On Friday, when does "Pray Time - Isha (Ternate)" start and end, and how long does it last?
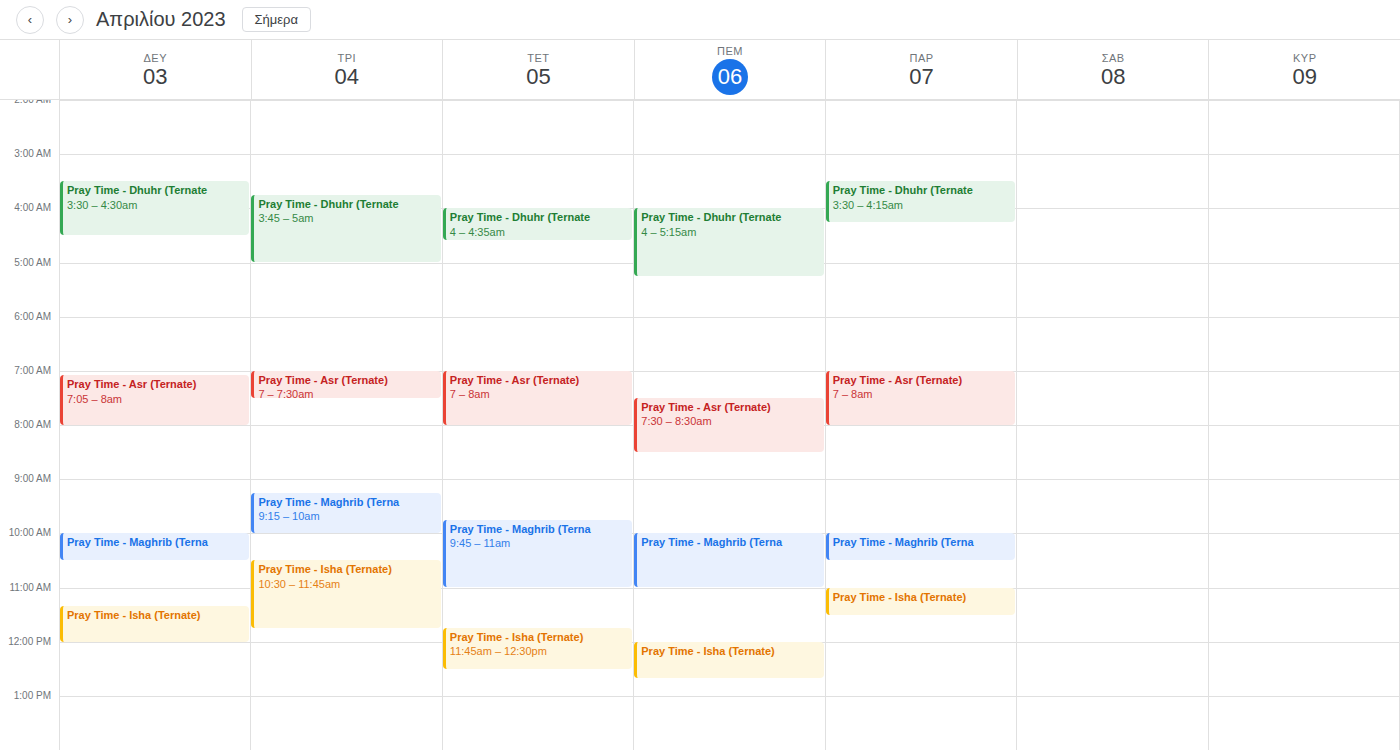
11:00 AM to 11:30 AM, 30 minutes